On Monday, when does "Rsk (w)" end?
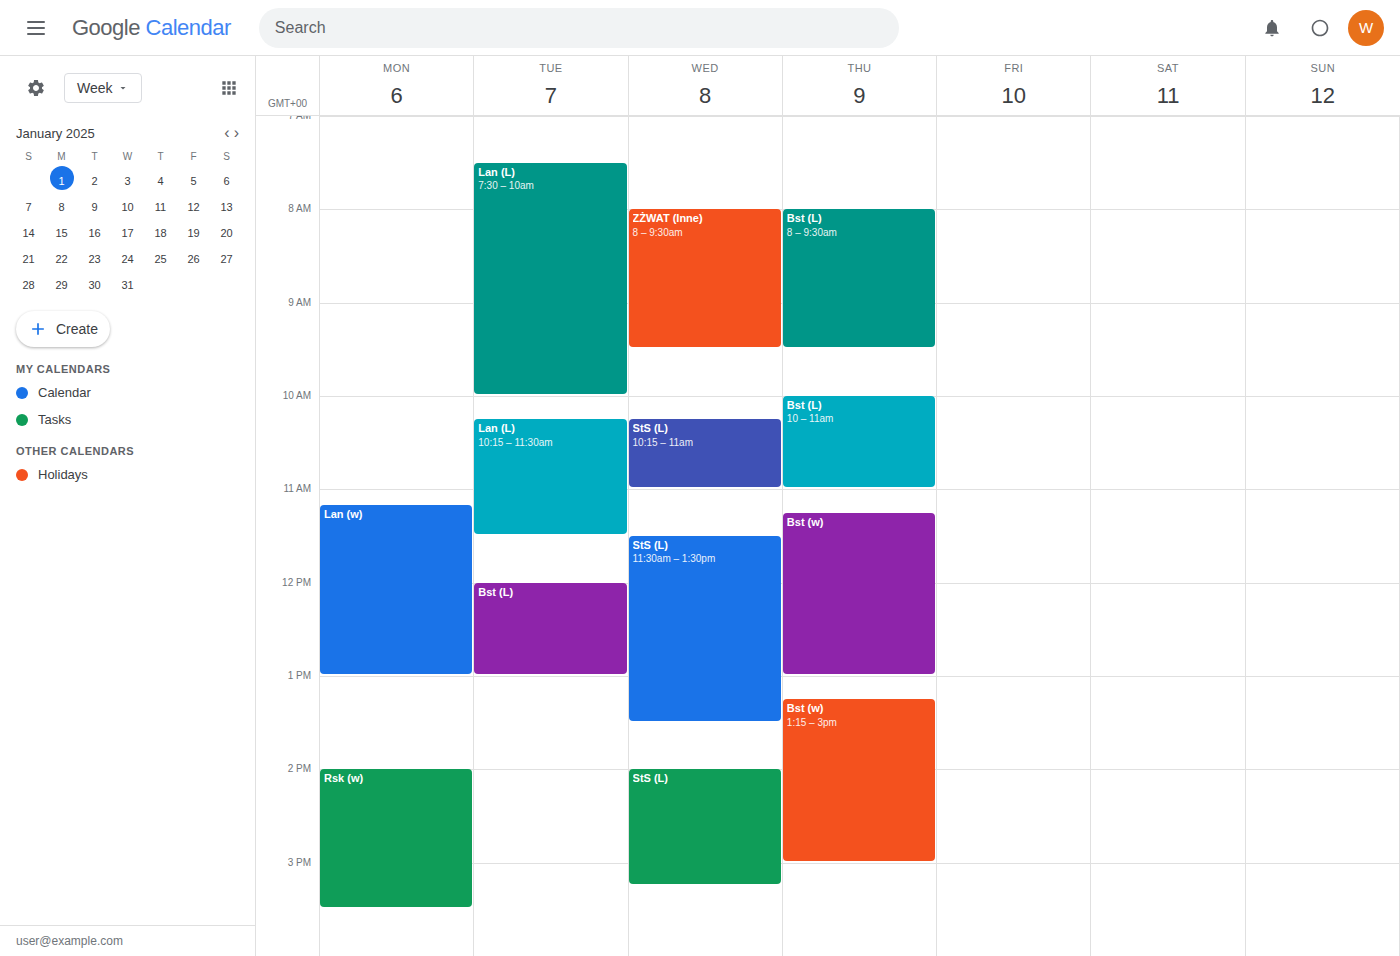
3:30 PM